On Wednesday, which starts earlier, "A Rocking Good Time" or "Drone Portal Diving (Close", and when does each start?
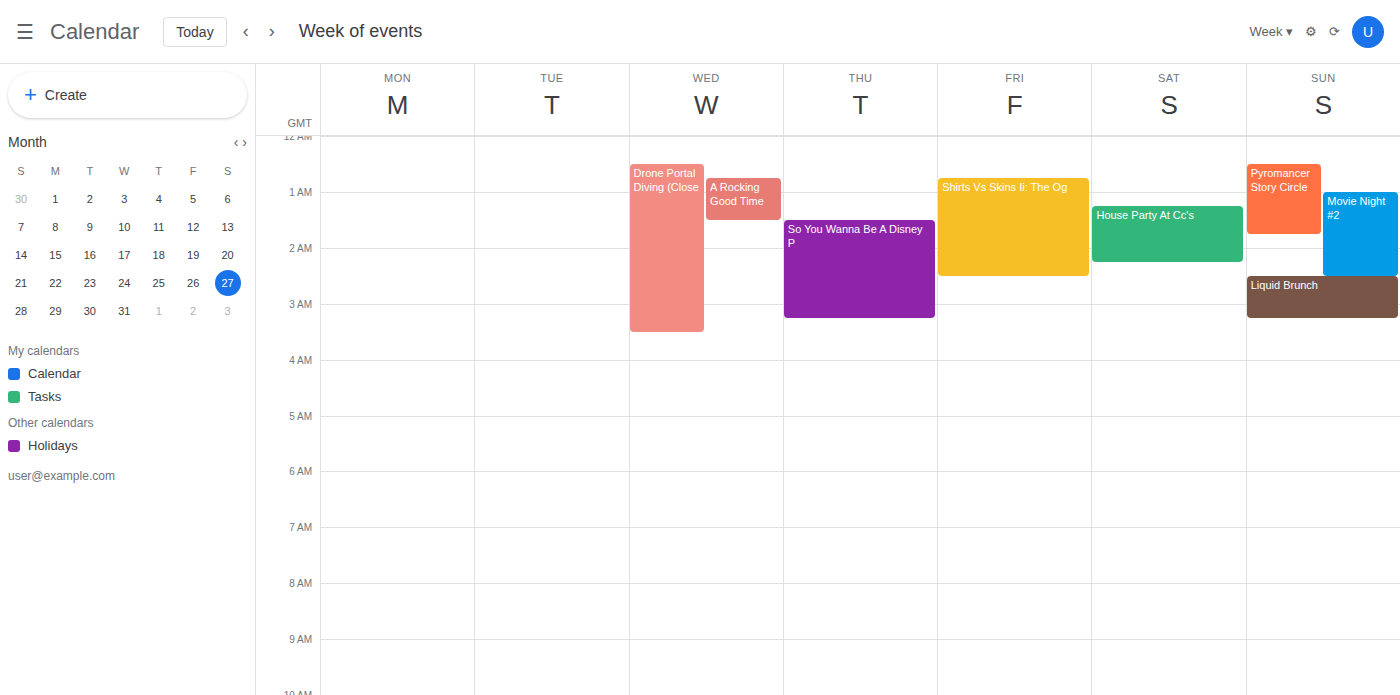
"Drone Portal Diving (Close" 00:30; "A Rocking Good Time" 00:45.